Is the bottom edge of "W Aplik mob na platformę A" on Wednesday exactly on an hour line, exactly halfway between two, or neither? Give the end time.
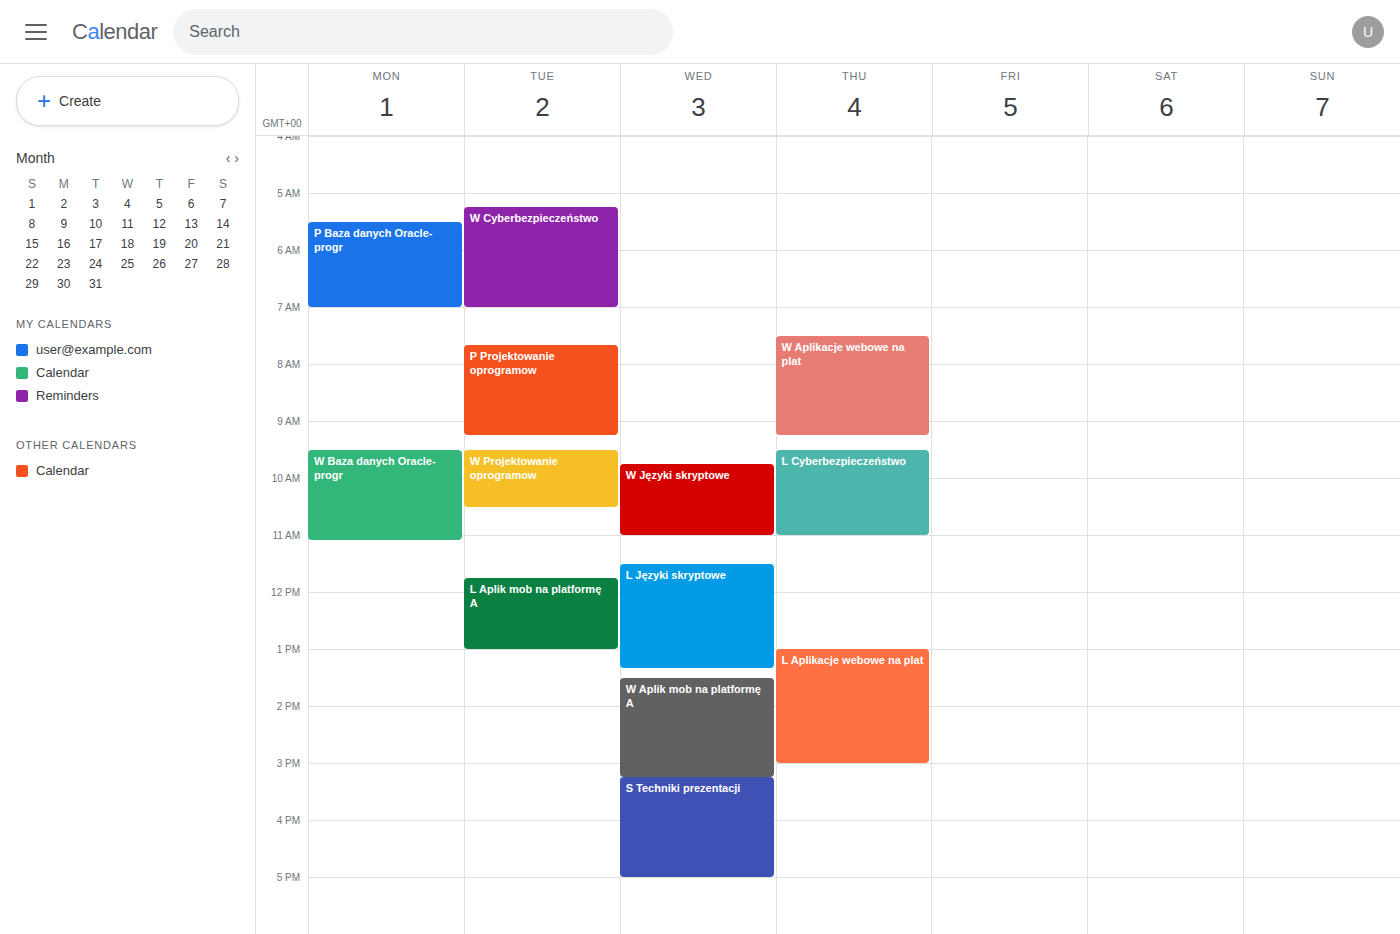
3:15 PM -- neither: a quarter of the way from the 3 PM line to the 4 PM line.